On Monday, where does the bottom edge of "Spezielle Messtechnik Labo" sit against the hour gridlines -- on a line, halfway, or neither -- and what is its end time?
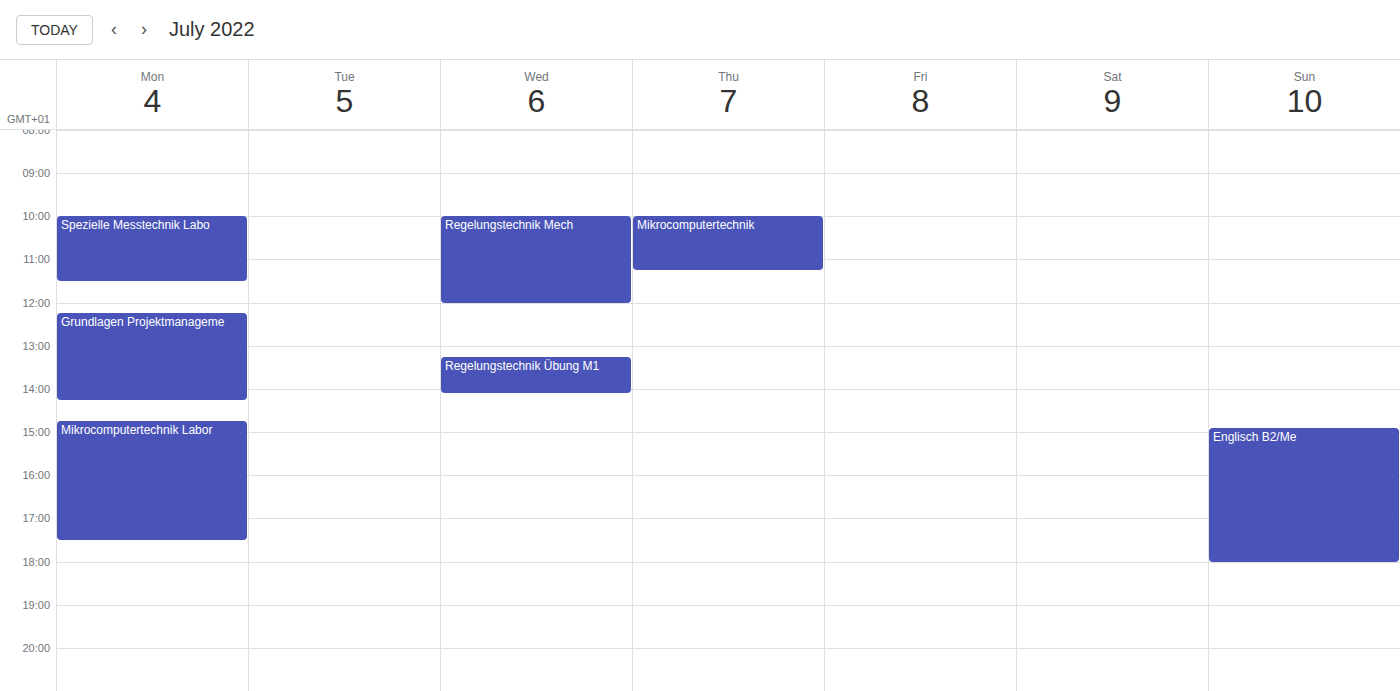
11:30 AM -- halfway between the 11 AM and 12 PM lines.